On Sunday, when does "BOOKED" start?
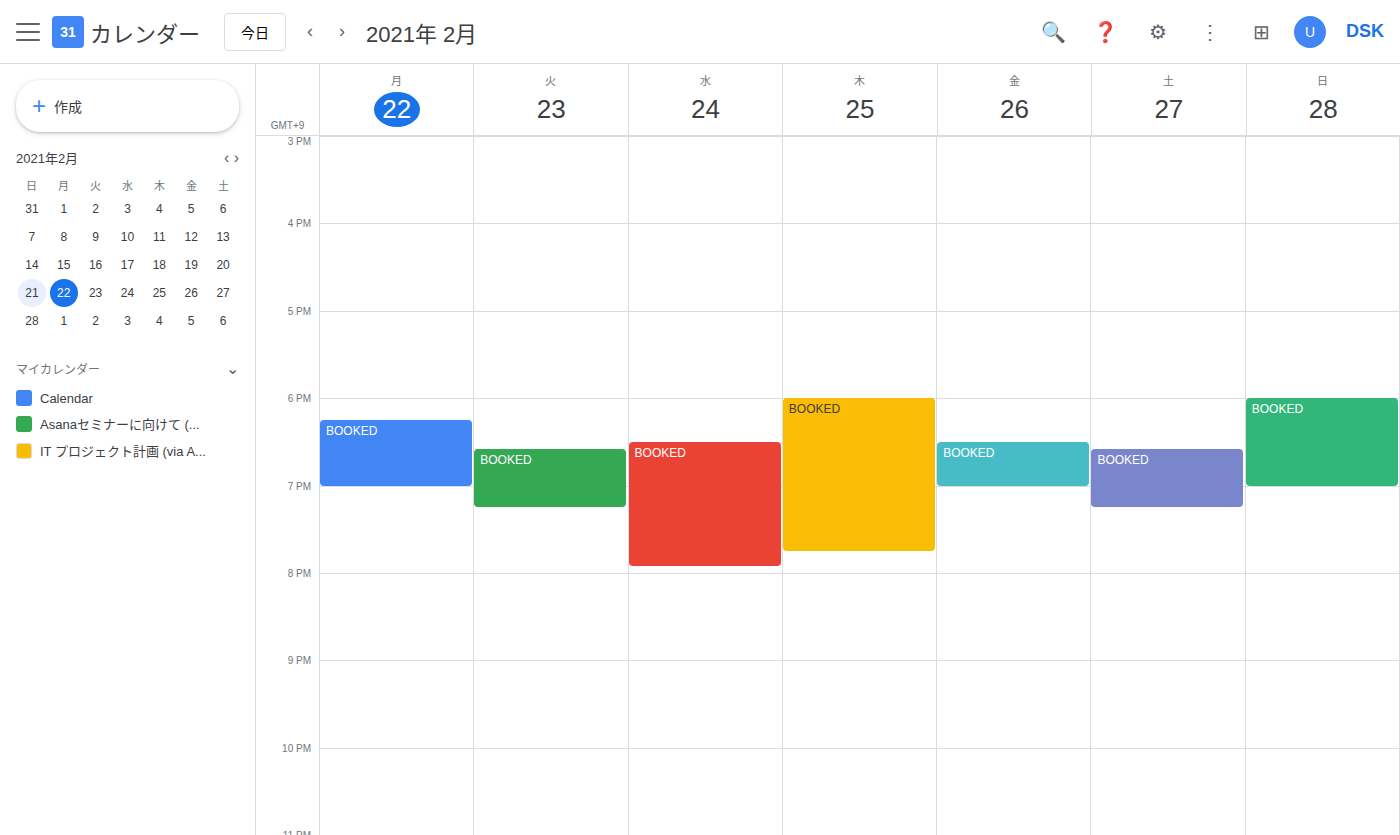
6:00 PM